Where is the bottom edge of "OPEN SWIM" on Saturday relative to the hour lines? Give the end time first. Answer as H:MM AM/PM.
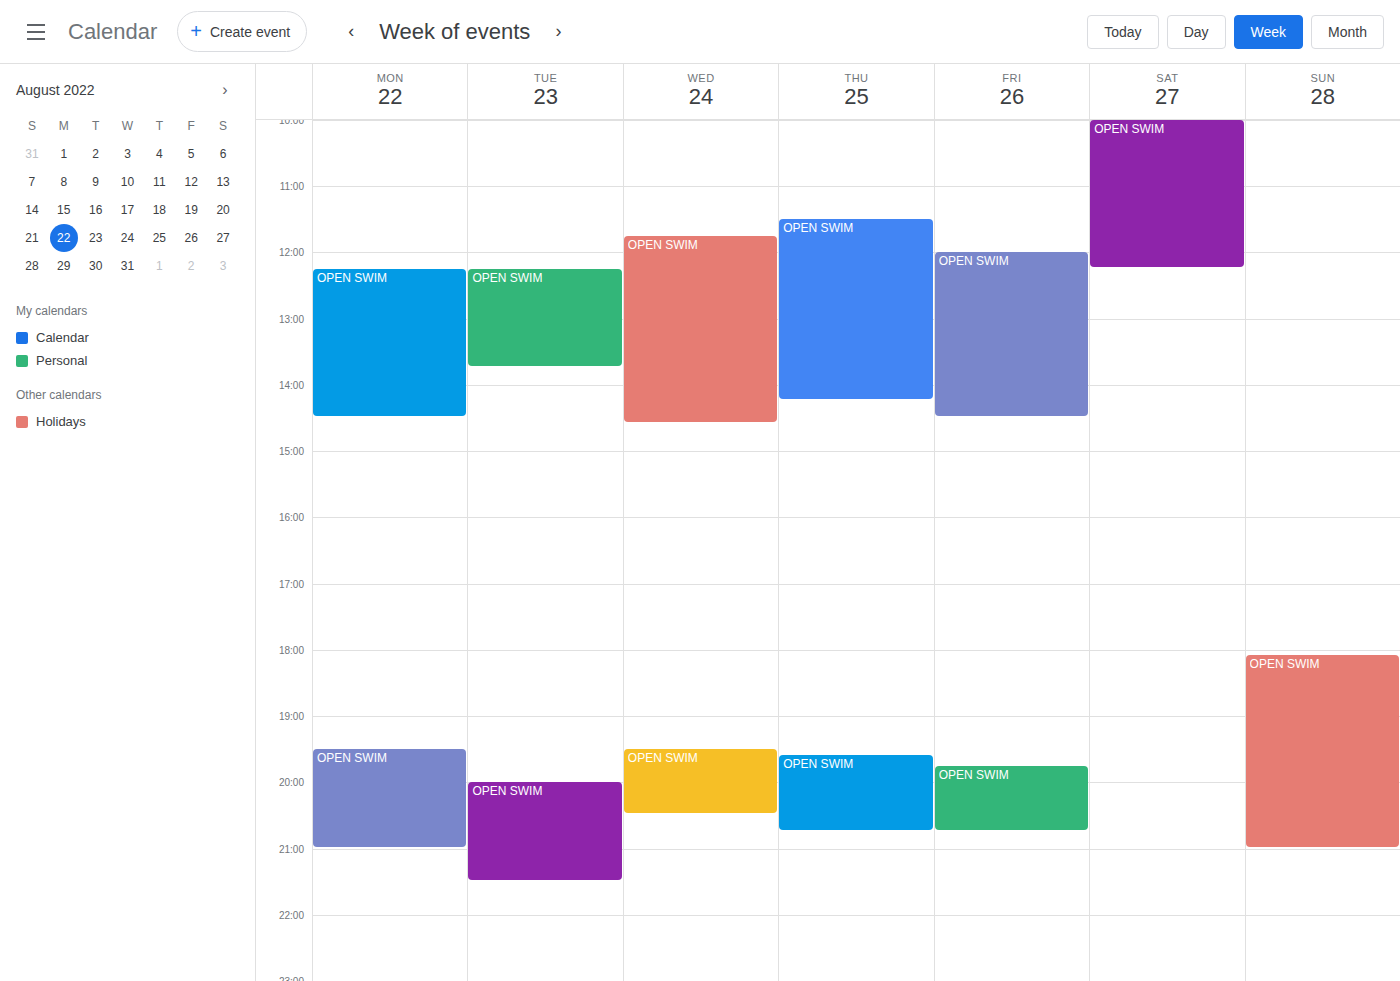
12:15 PM -- neither: a quarter of the way from the 12 PM line to the 1 PM line.